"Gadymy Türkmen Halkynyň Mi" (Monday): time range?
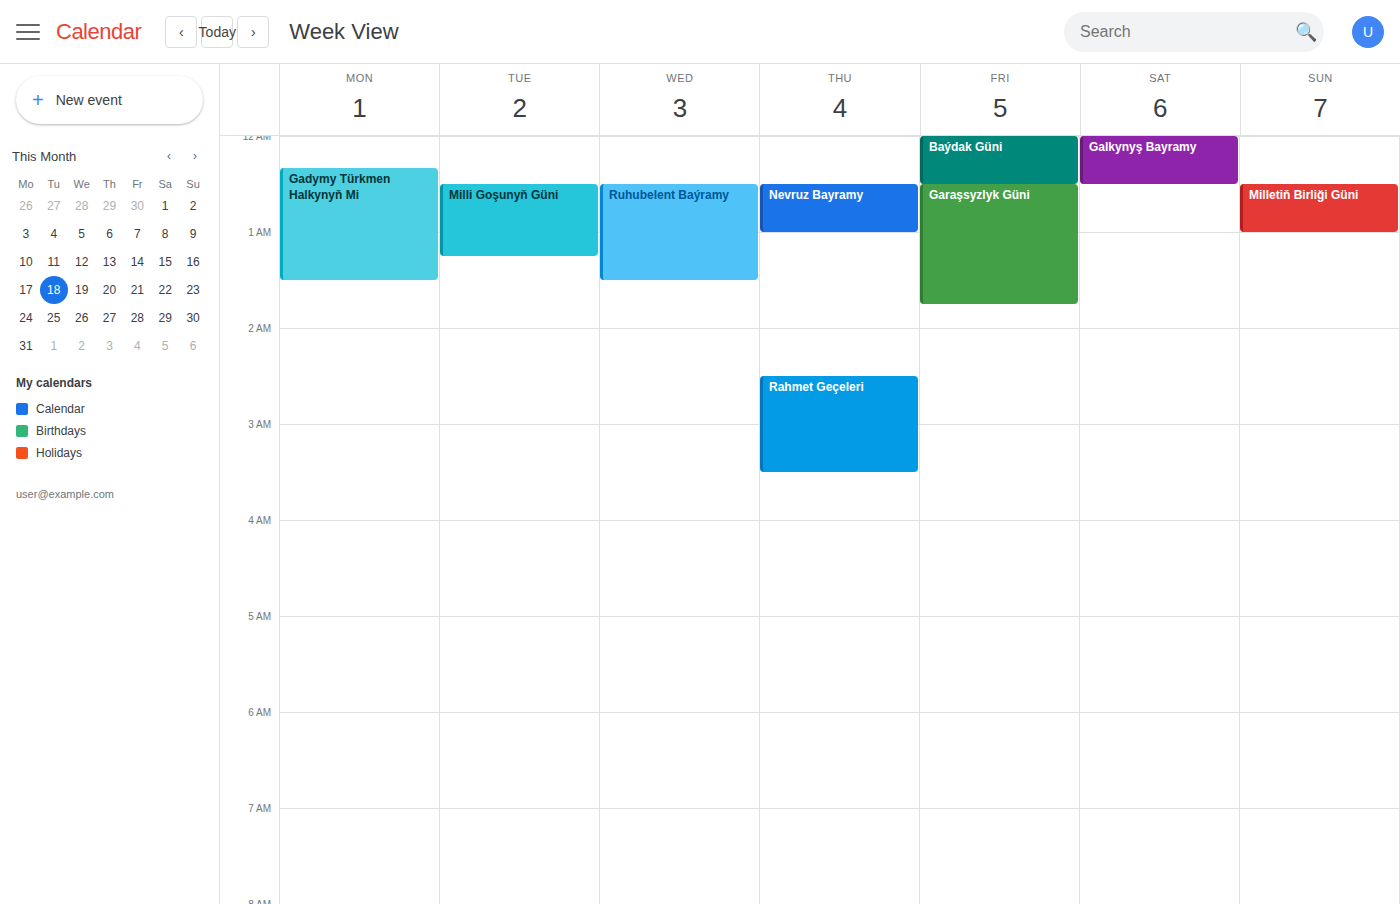
12:20 AM to 1:30 AM